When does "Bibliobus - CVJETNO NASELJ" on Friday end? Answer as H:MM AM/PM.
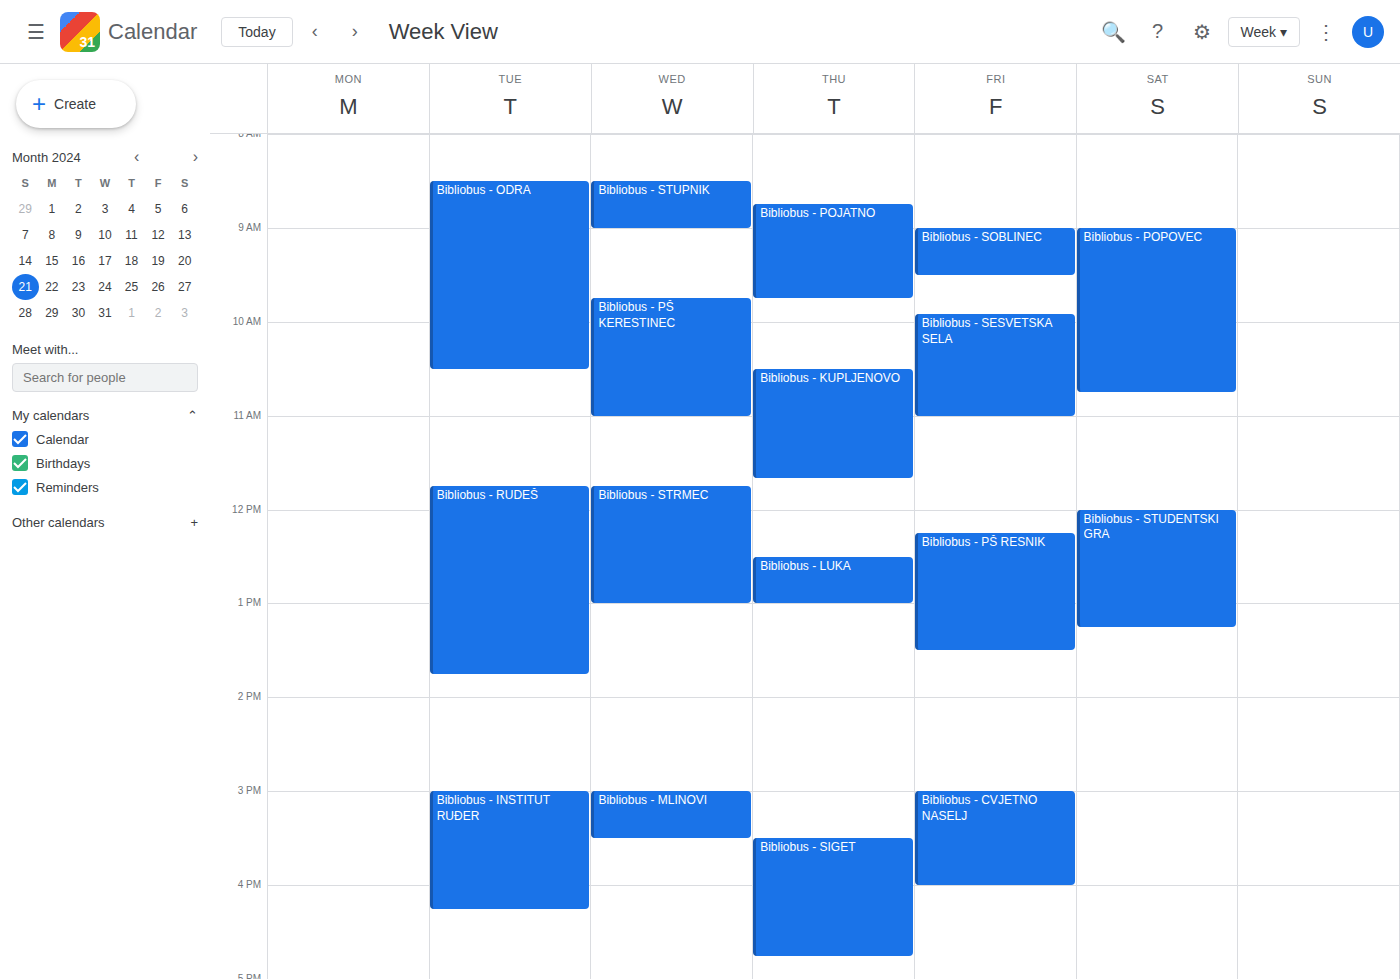
4:00 PM